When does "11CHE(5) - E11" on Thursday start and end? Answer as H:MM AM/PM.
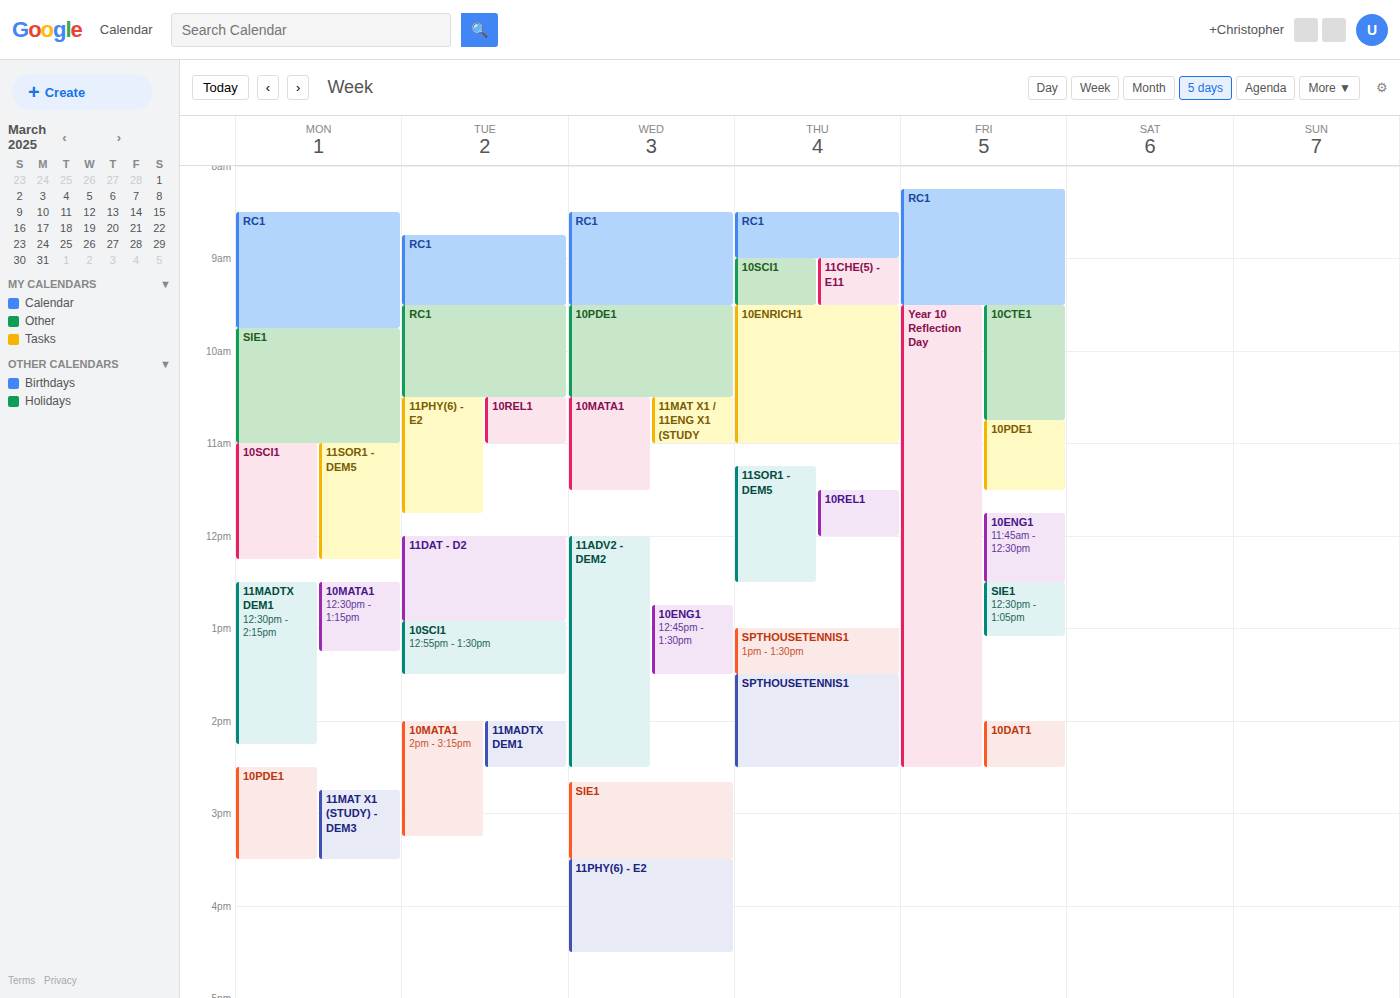
9:00 AM to 9:30 AM